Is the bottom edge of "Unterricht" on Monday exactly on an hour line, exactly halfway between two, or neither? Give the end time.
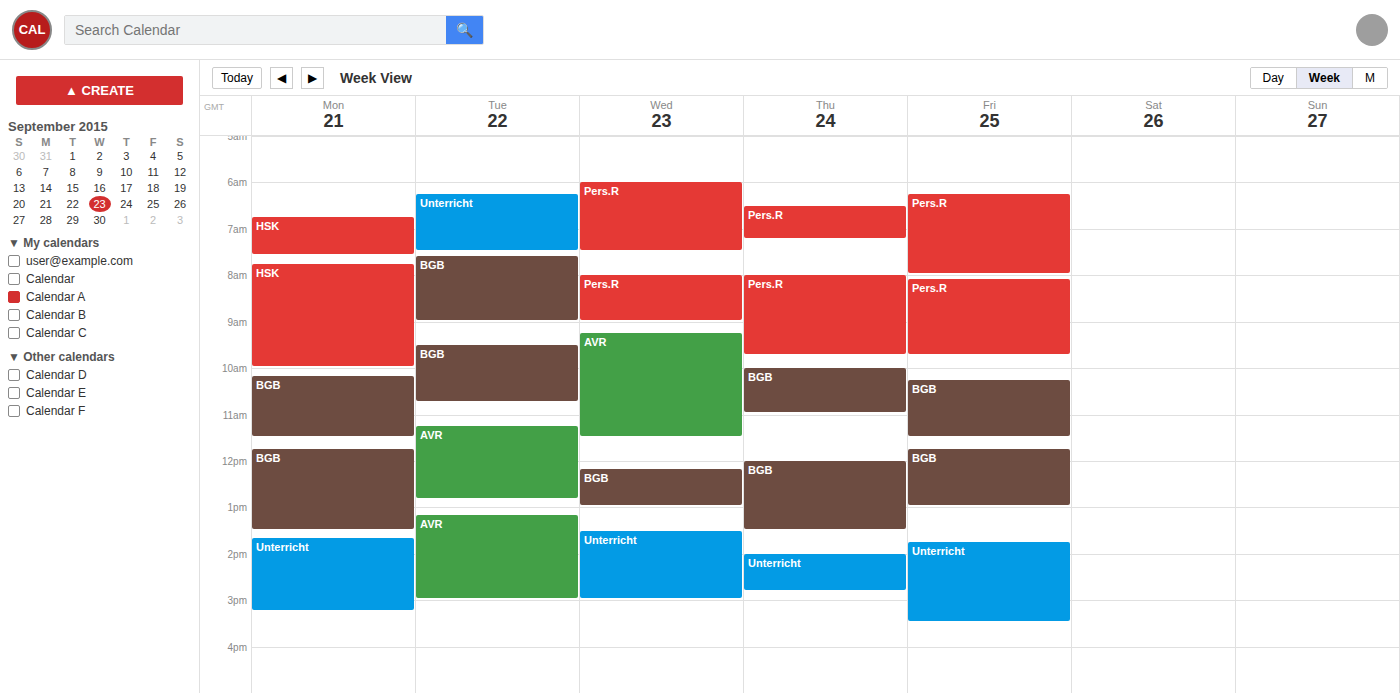
3:15 PM -- neither: a quarter of the way from the 3 PM line to the 4 PM line.